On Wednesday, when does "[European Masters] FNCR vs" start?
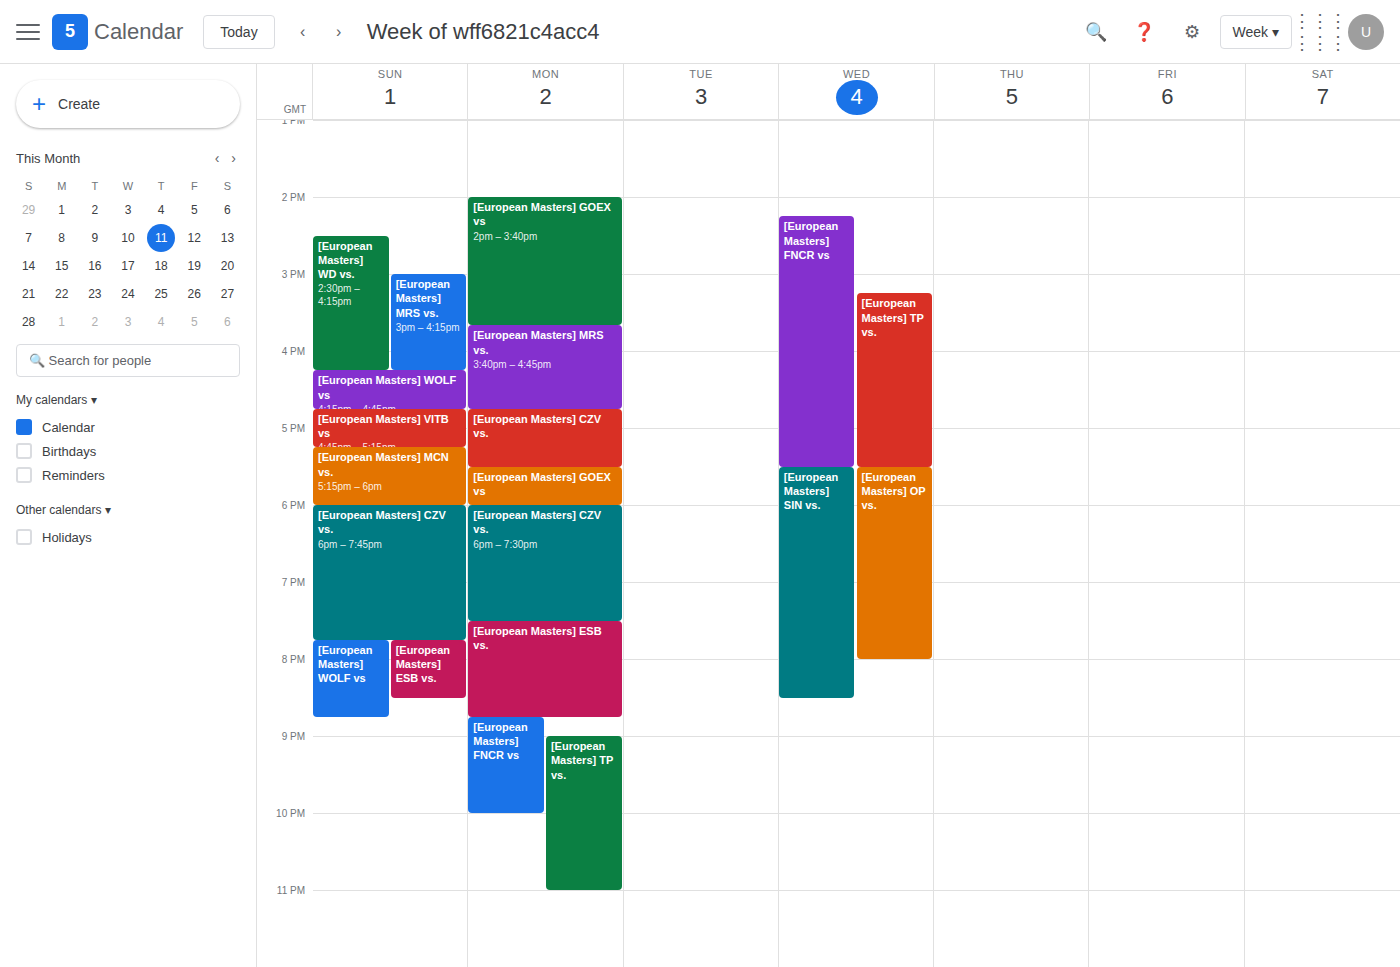
2:15 PM